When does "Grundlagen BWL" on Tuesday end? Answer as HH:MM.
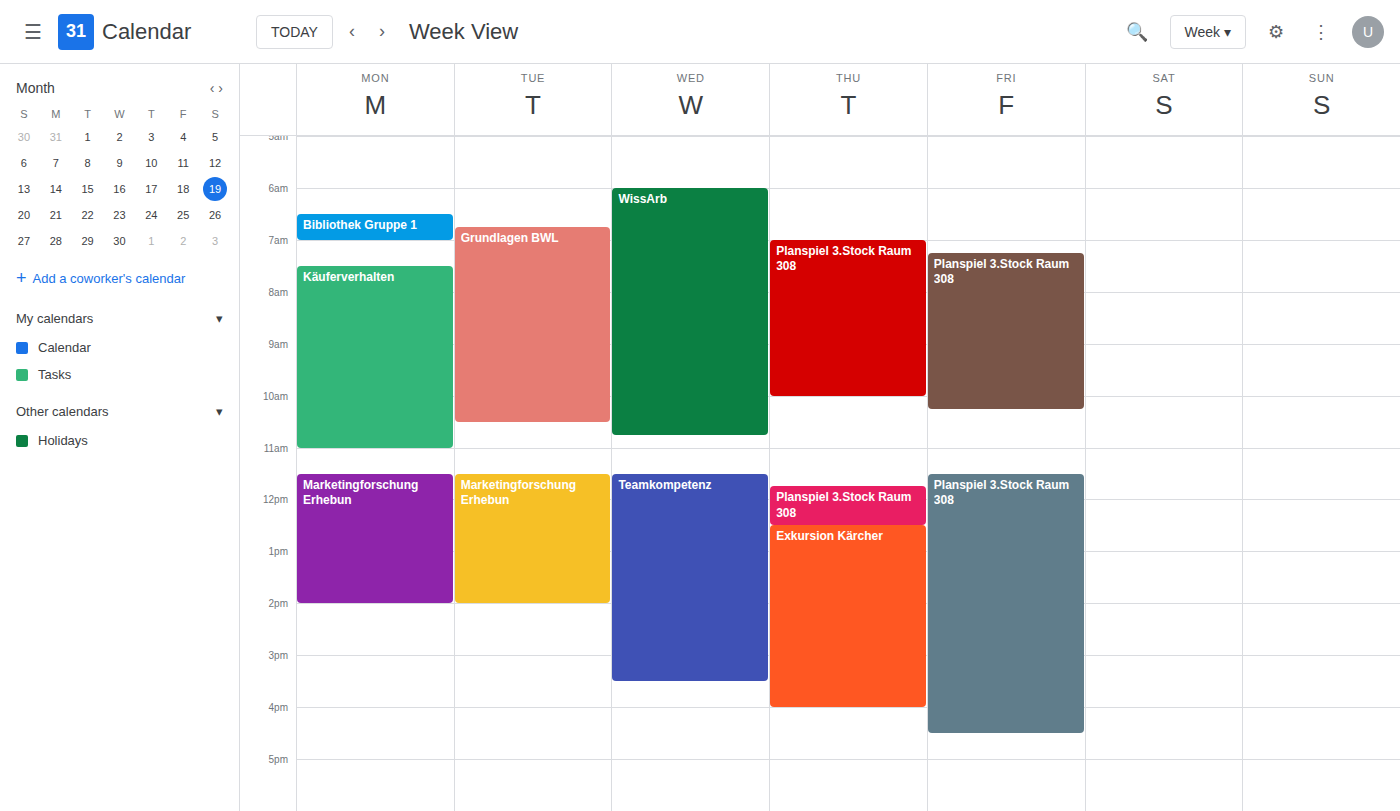
10:30